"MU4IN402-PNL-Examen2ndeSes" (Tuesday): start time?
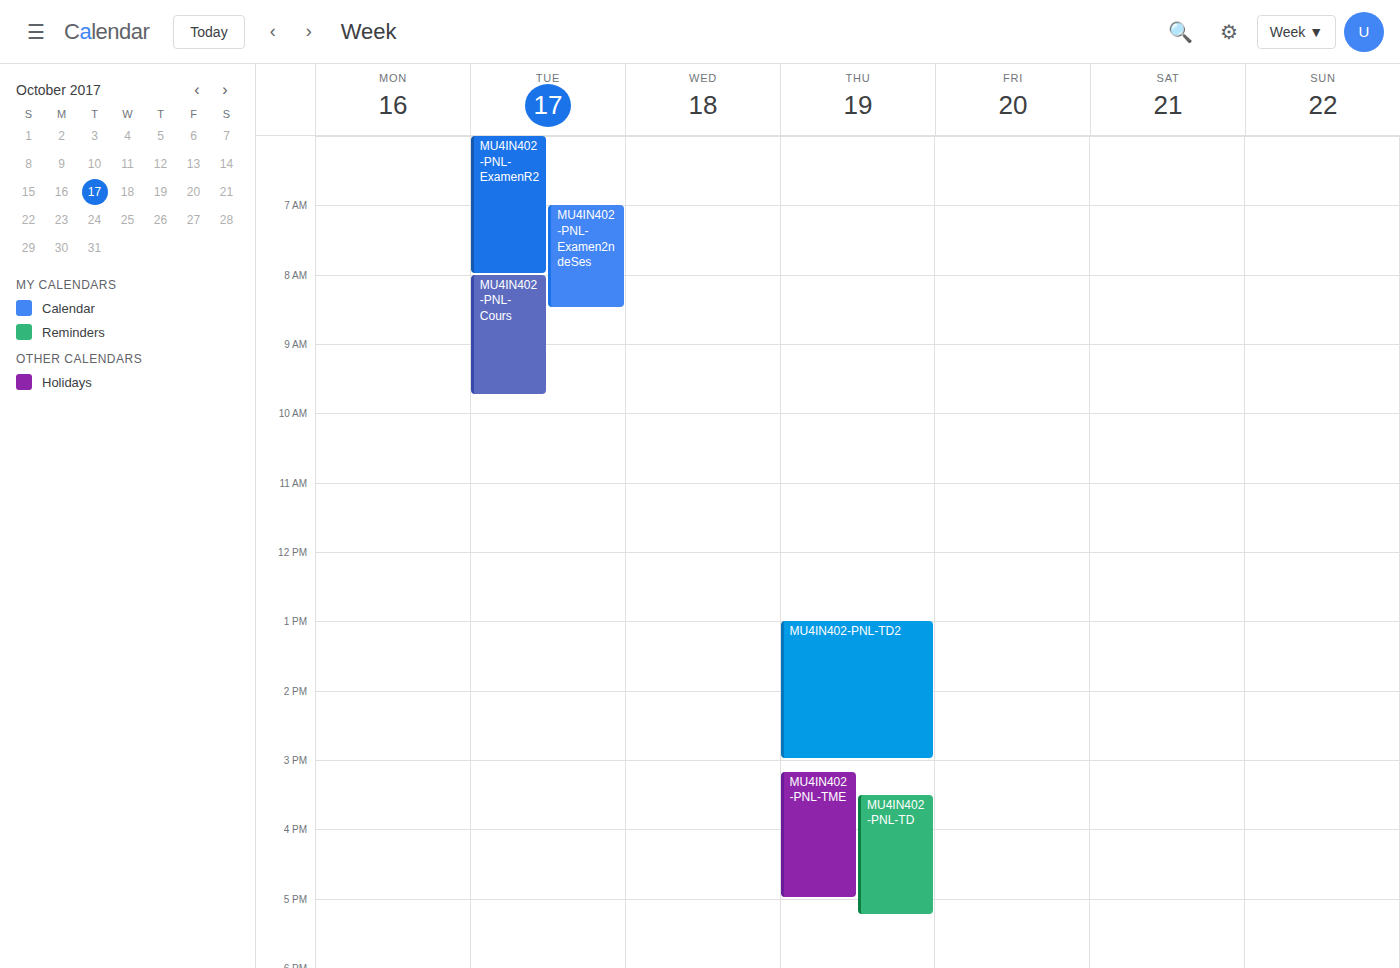
07:00